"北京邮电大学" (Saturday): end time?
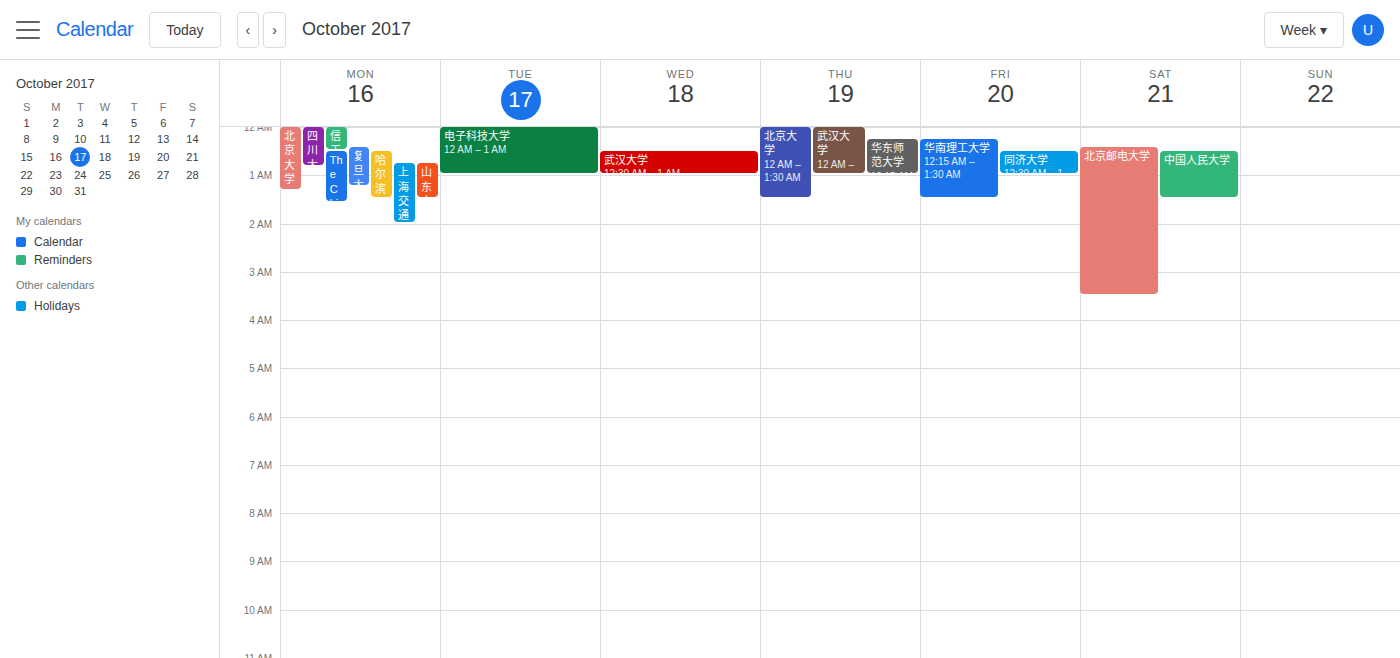
3:30 AM